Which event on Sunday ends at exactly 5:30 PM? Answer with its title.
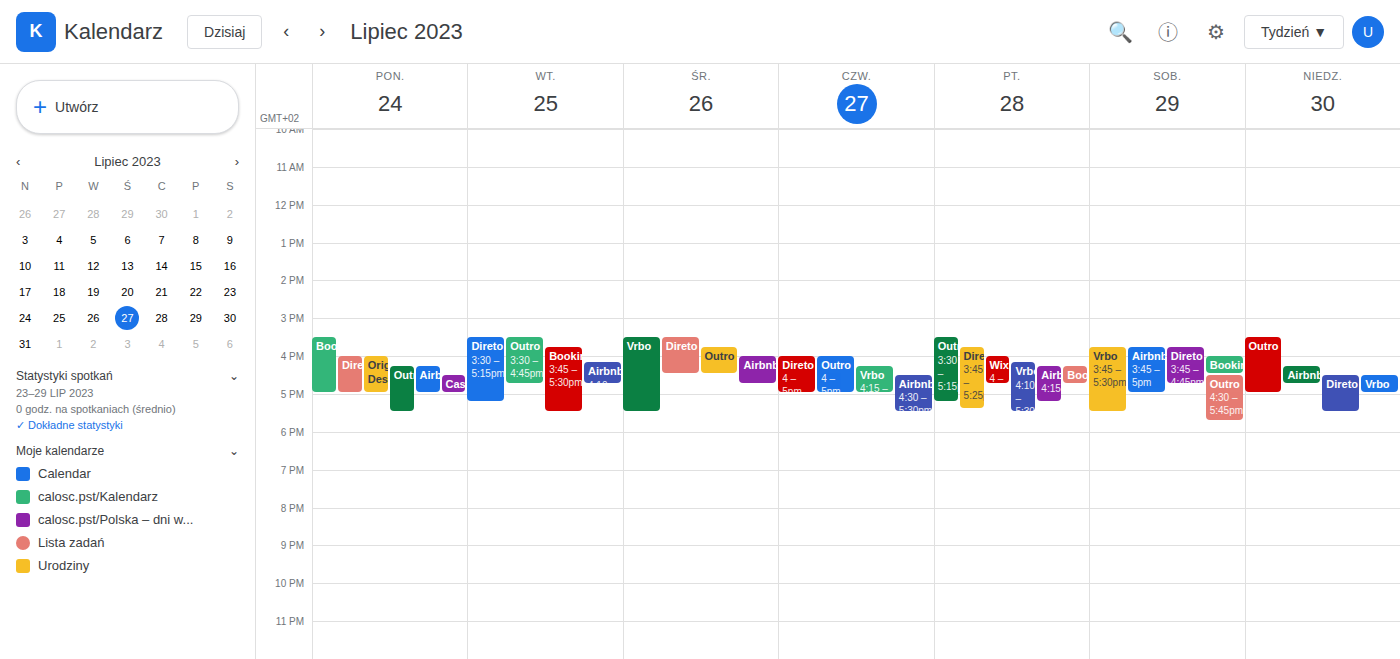
"Direto"